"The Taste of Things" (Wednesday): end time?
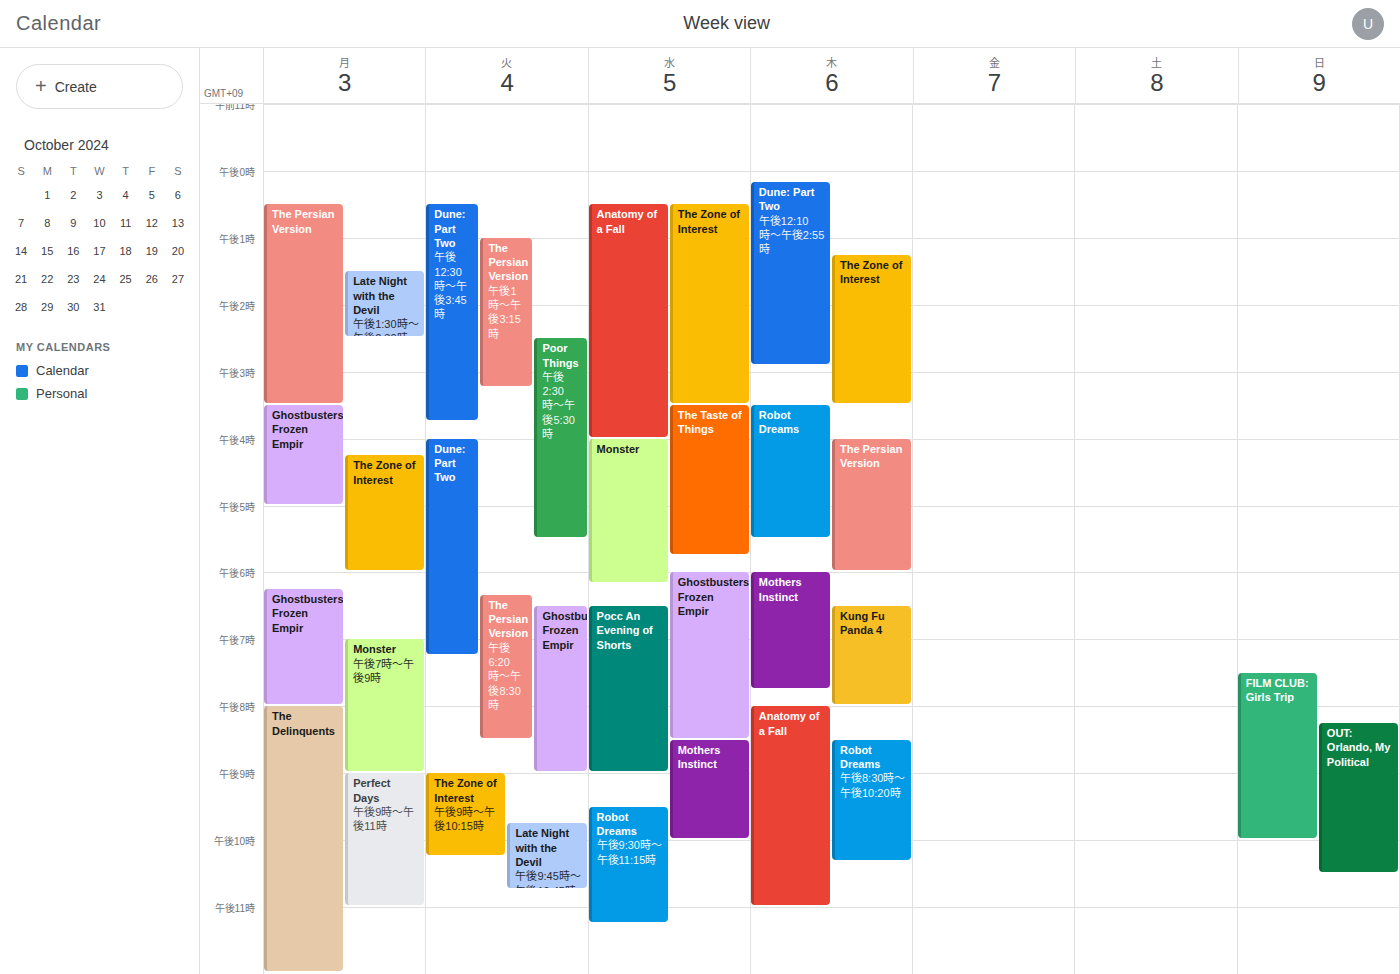
5:45 PM